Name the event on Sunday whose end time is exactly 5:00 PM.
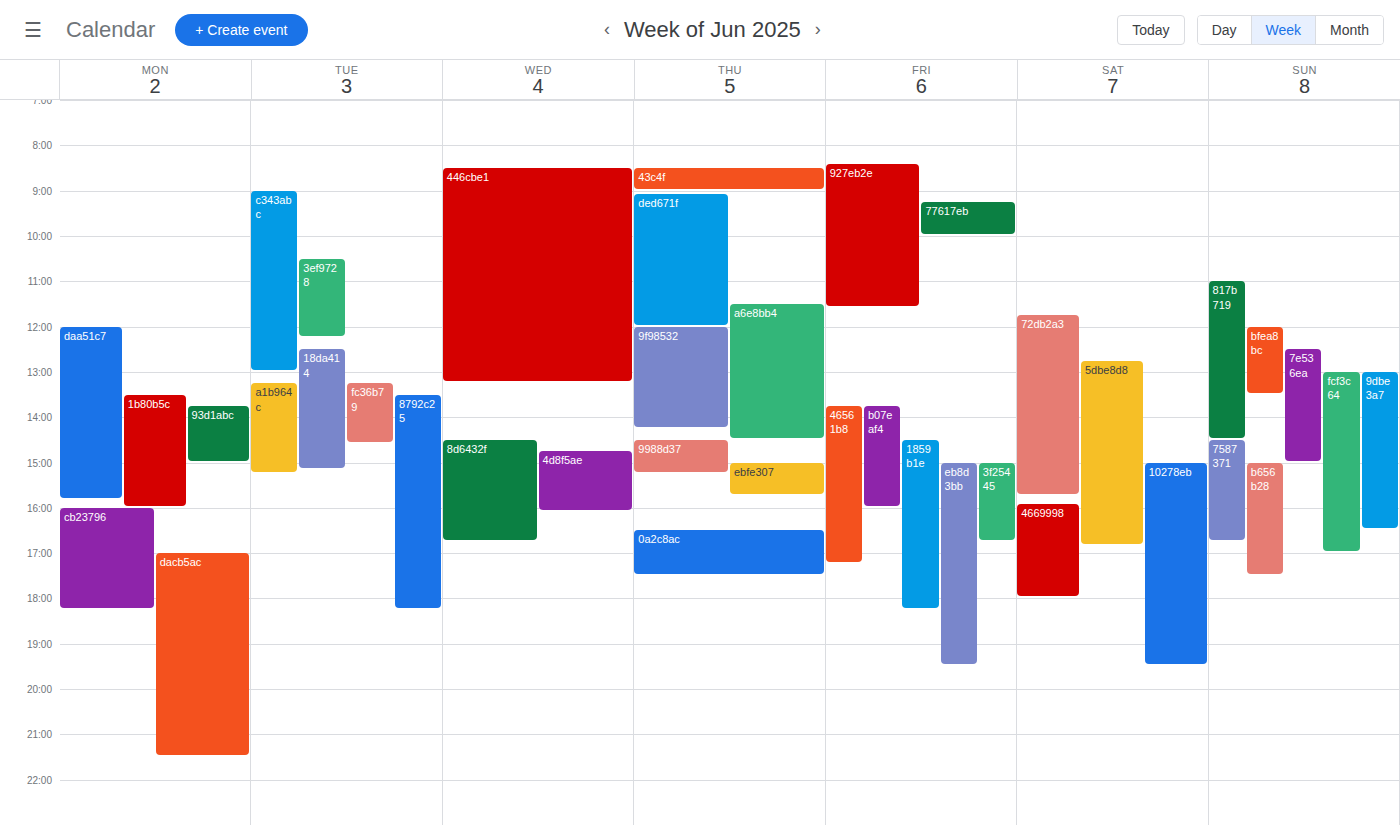
"fcf3c64"